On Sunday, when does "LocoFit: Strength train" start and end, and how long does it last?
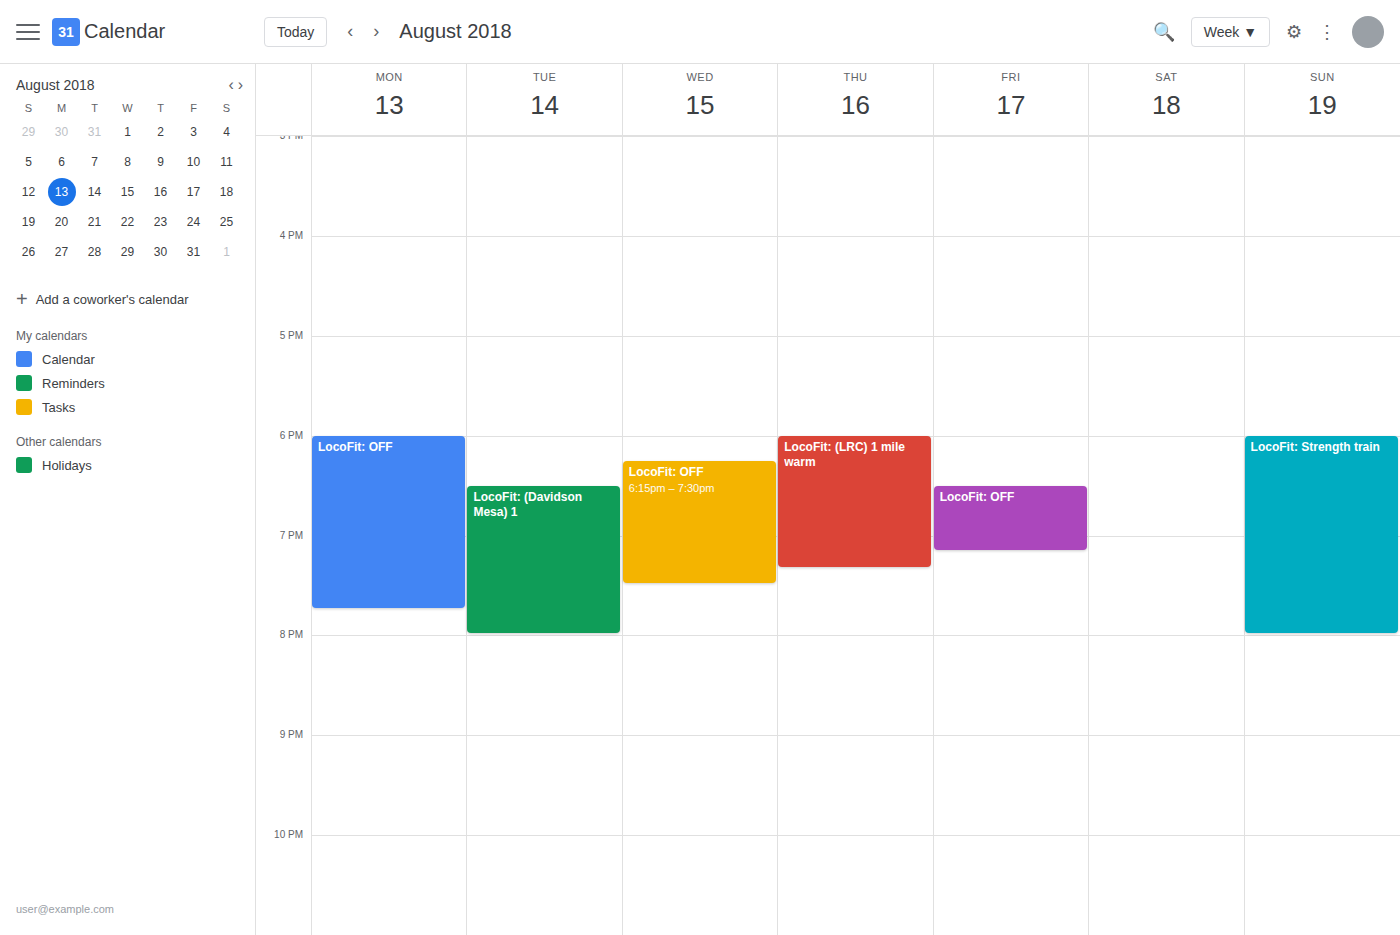
6:00 PM to 8:00 PM, 2 hours